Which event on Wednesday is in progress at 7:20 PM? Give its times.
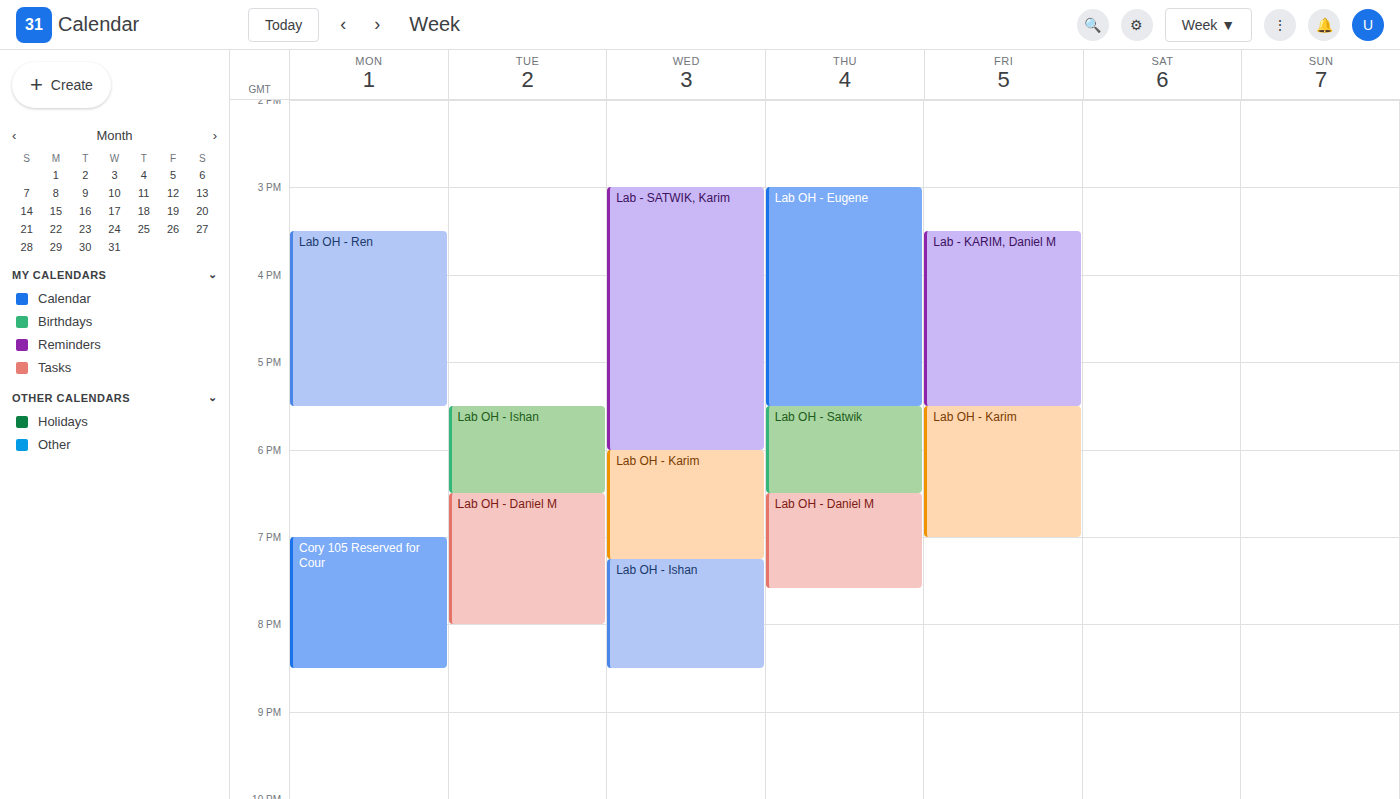
"Lab OH - Ishan", 7:15 PM to 8:30 PM